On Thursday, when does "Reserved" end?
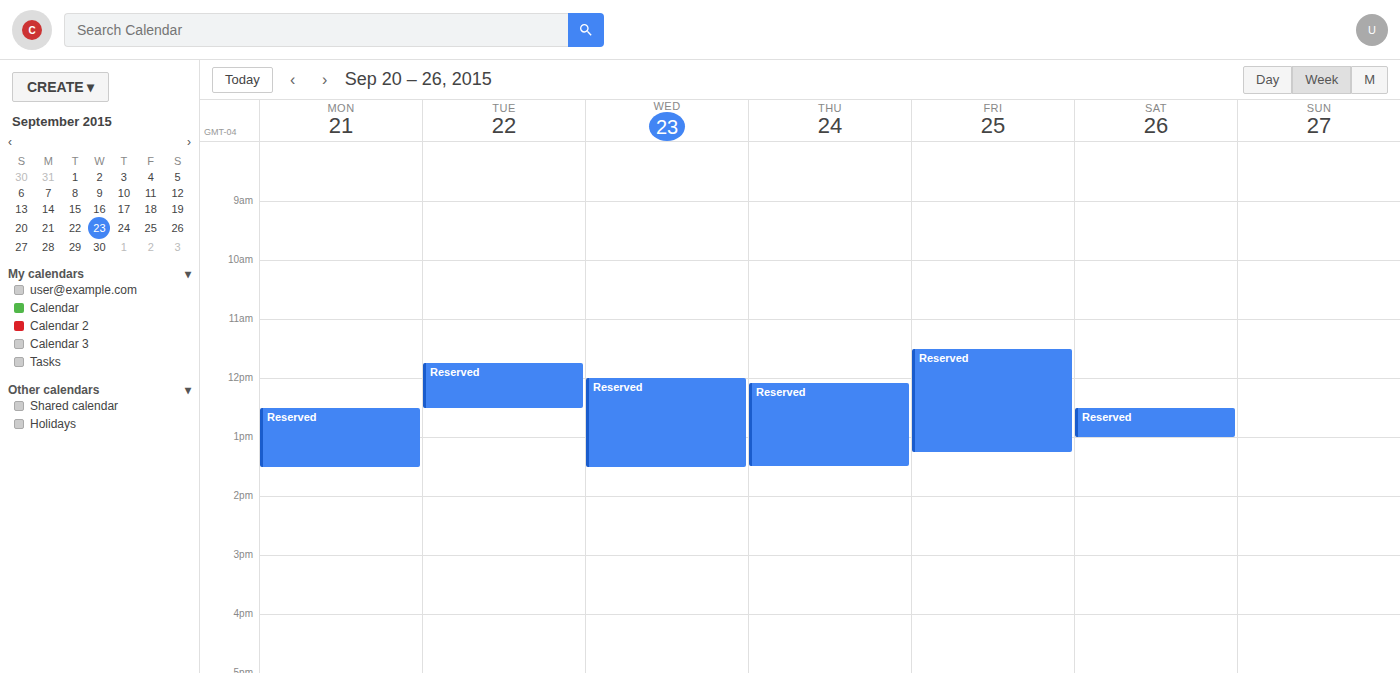
1:30 PM